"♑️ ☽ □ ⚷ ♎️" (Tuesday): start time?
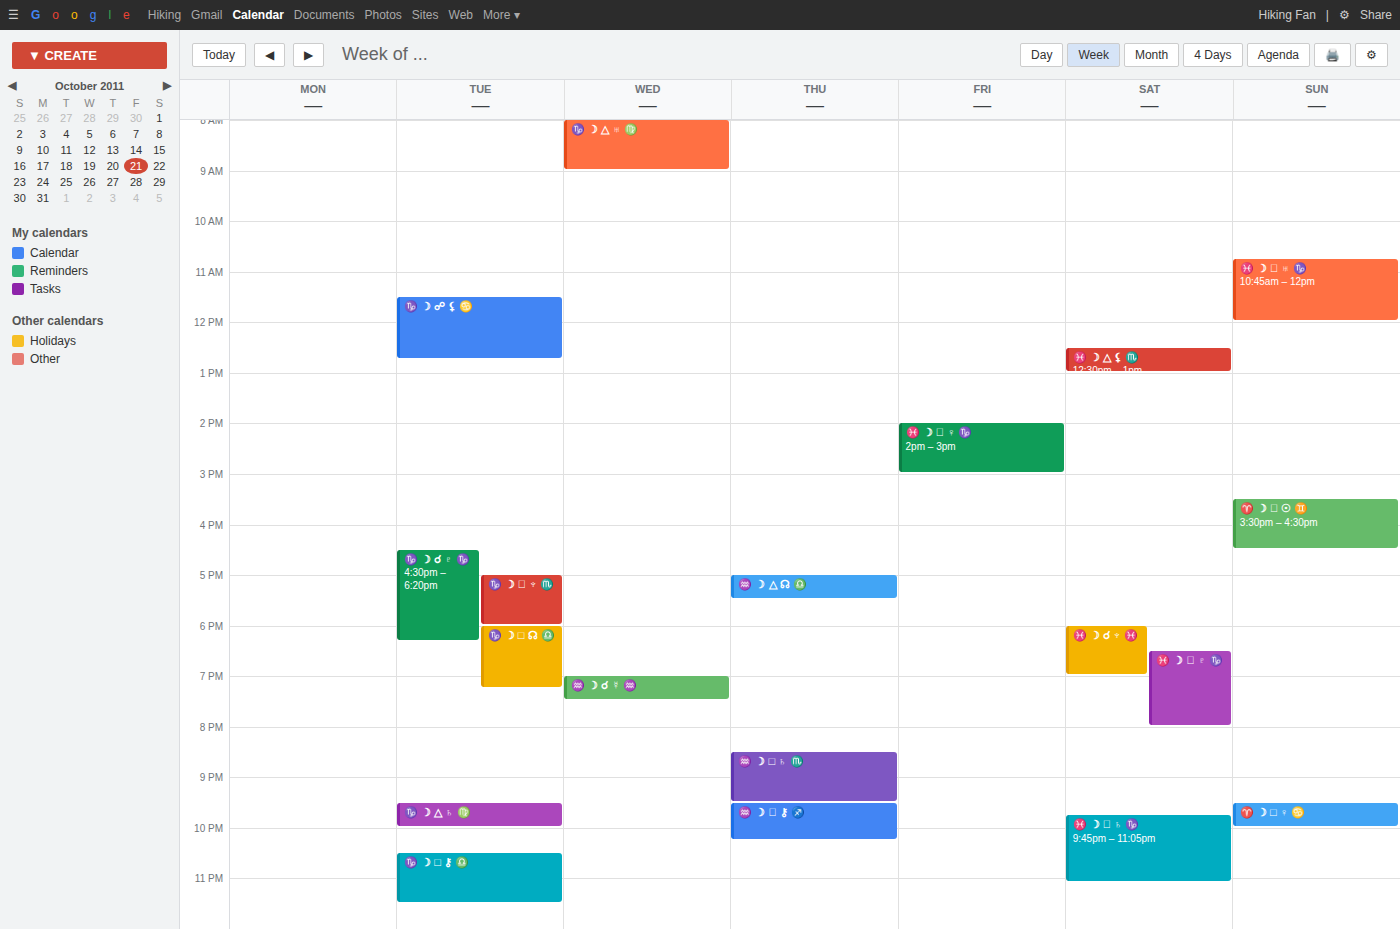
10:30 PM